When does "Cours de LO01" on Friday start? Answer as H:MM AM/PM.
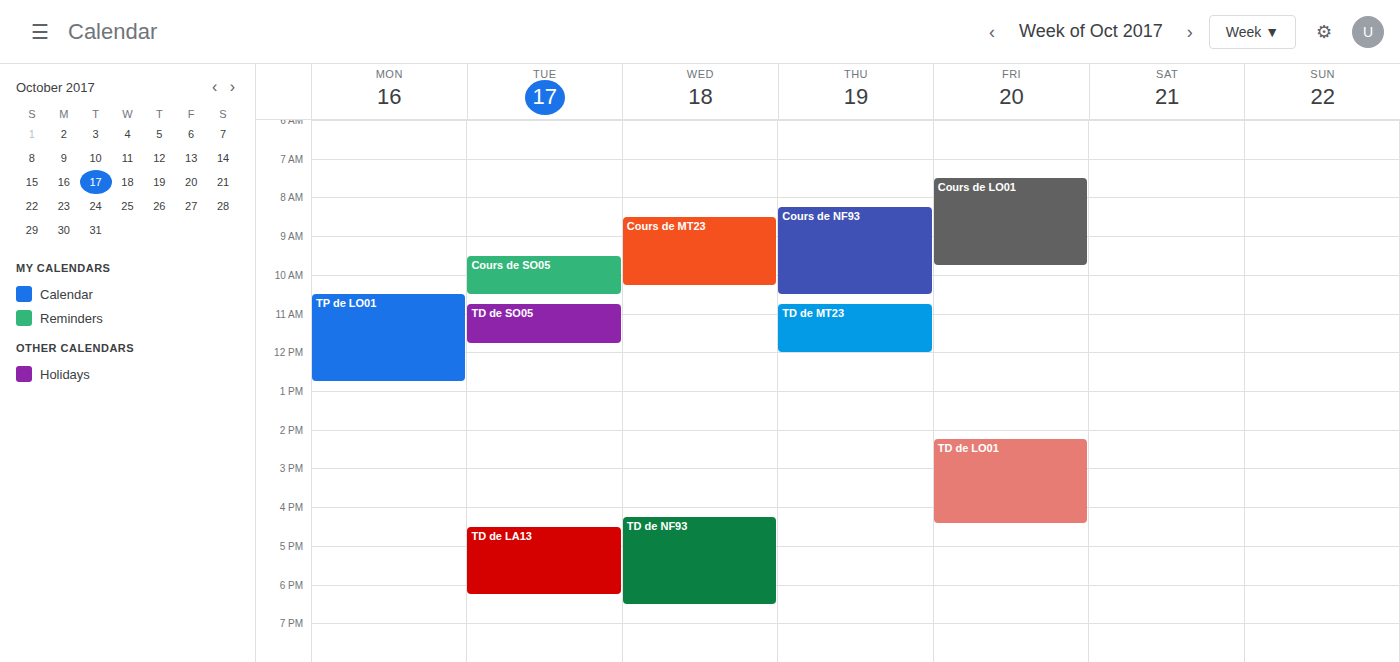
7:30 AM